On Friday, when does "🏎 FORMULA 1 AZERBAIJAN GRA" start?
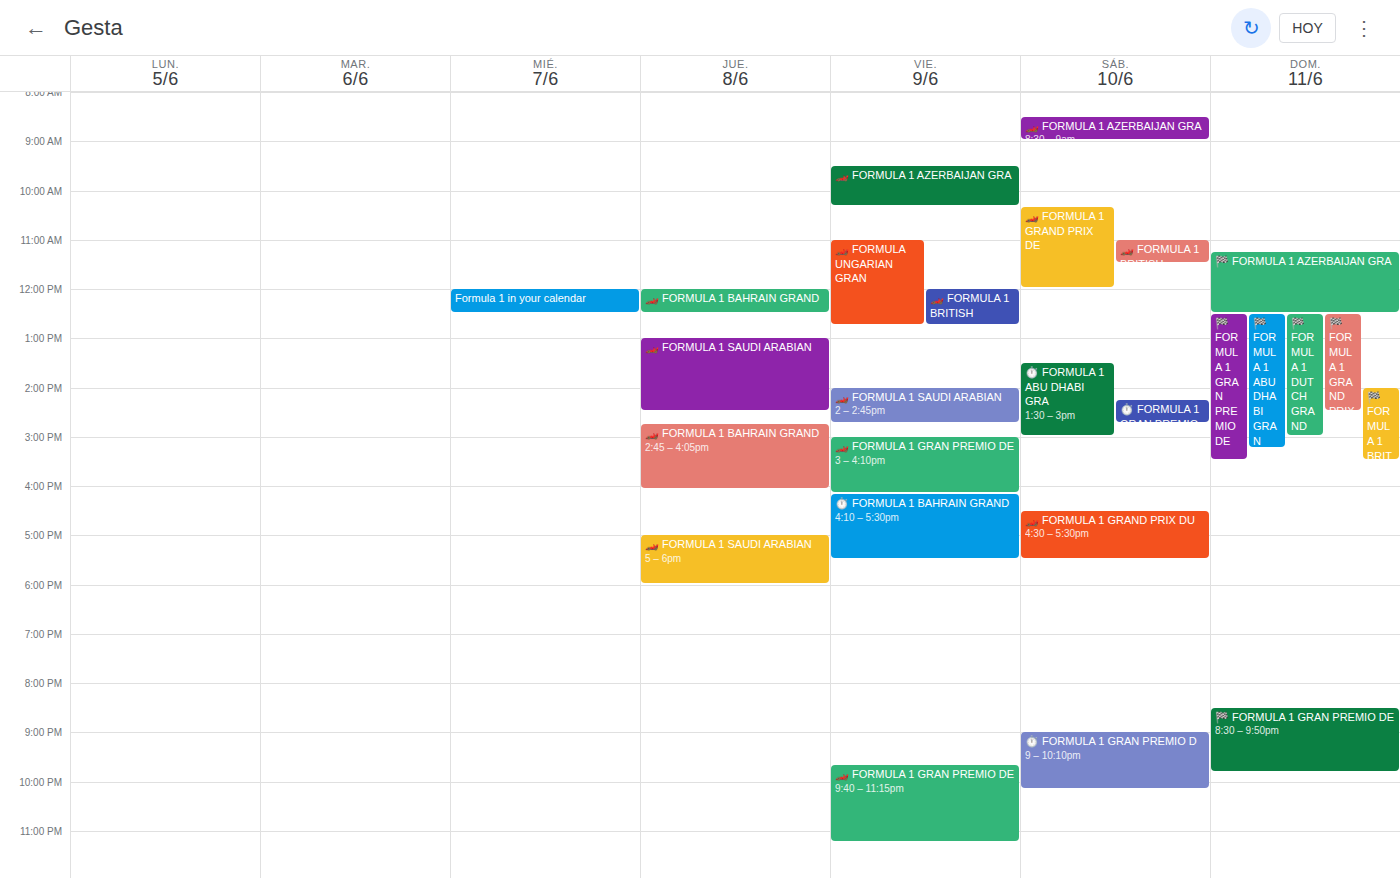
9:30 AM